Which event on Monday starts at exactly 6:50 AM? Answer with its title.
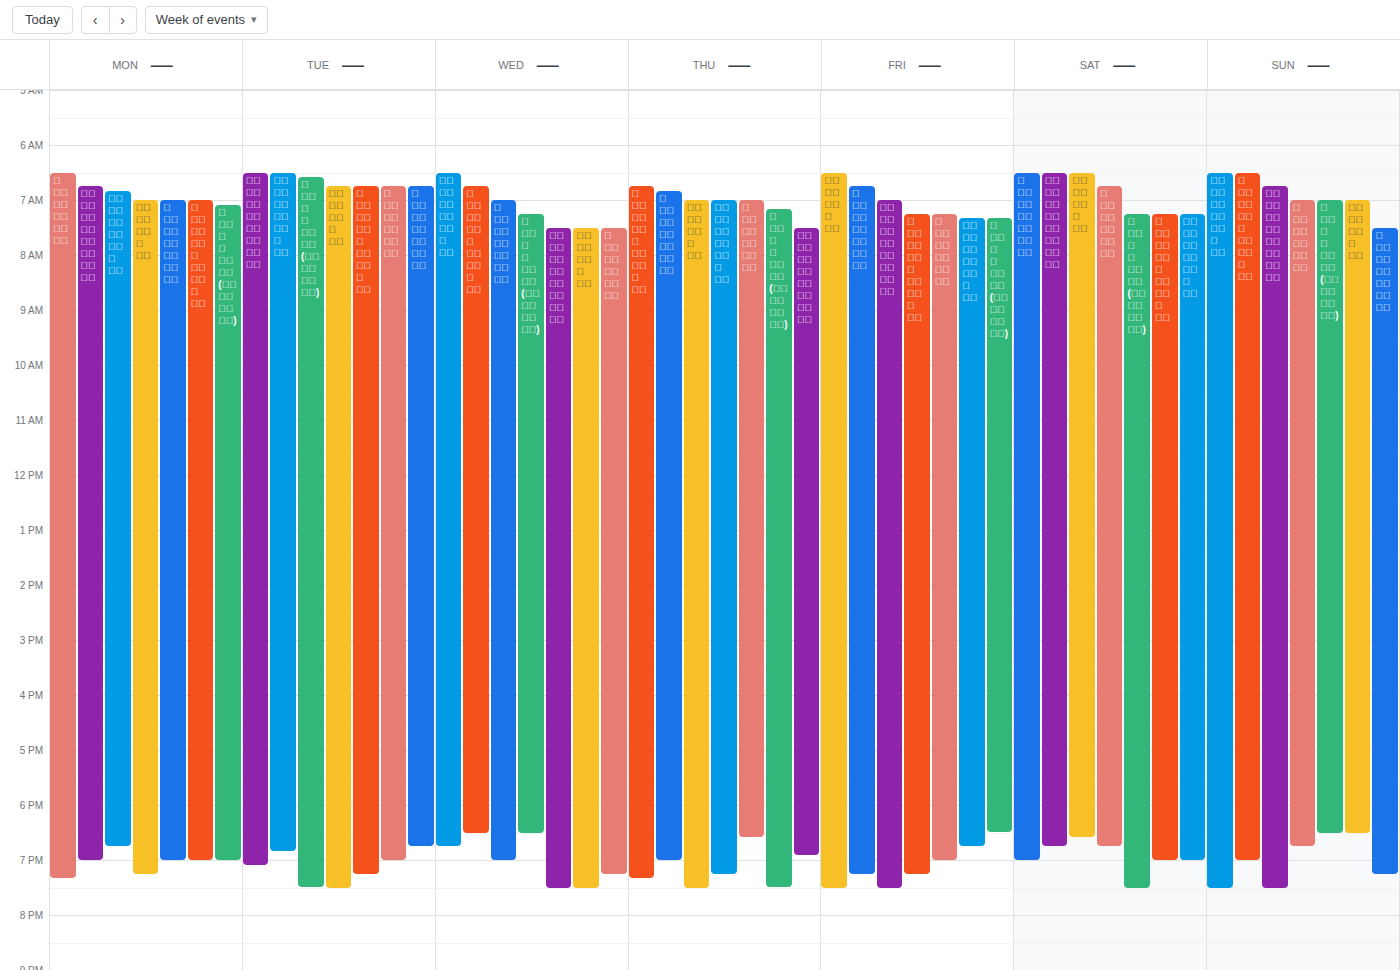
"வைகாசி விசாகம்"